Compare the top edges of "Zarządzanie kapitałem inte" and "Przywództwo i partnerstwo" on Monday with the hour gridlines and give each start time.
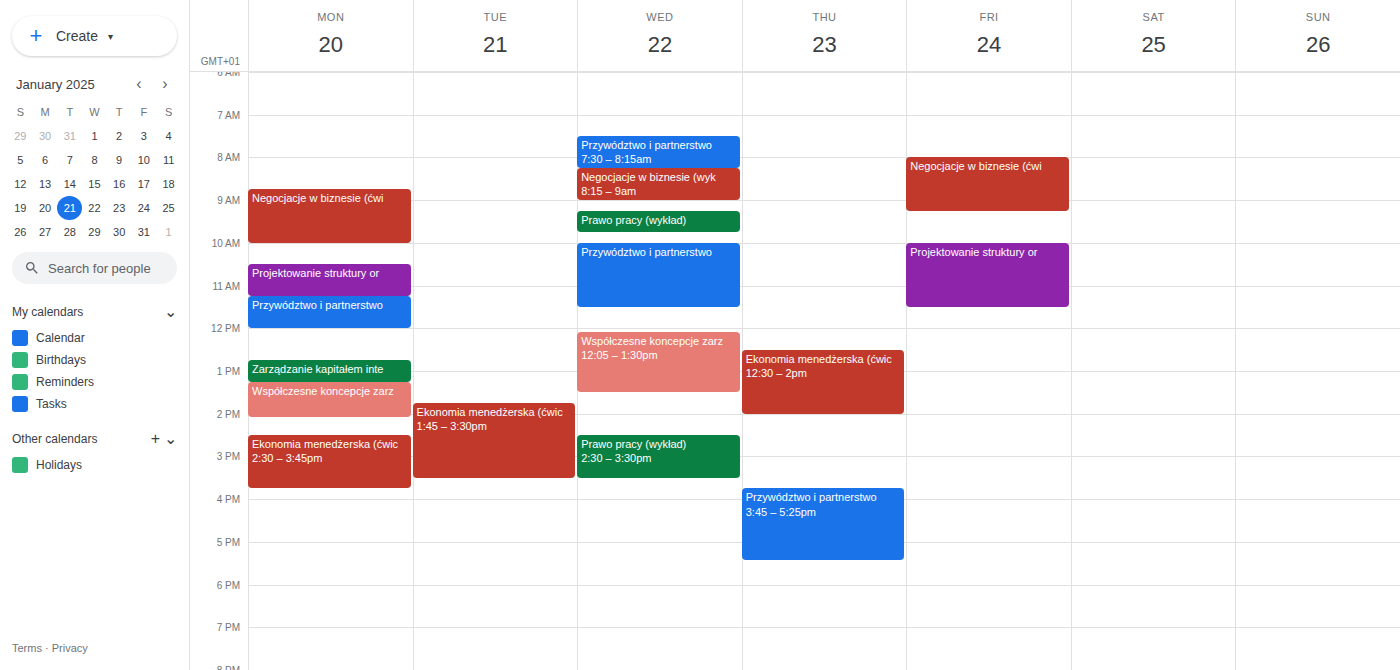
"Zarządzanie kapitałem inte": 12:45 PM, neither: three quarters of the way from the 12 PM line to the 1 PM line. "Przywództwo i partnerstwo": 11:15 AM, neither: a quarter of the way from the 11 AM line to the 12 PM line.